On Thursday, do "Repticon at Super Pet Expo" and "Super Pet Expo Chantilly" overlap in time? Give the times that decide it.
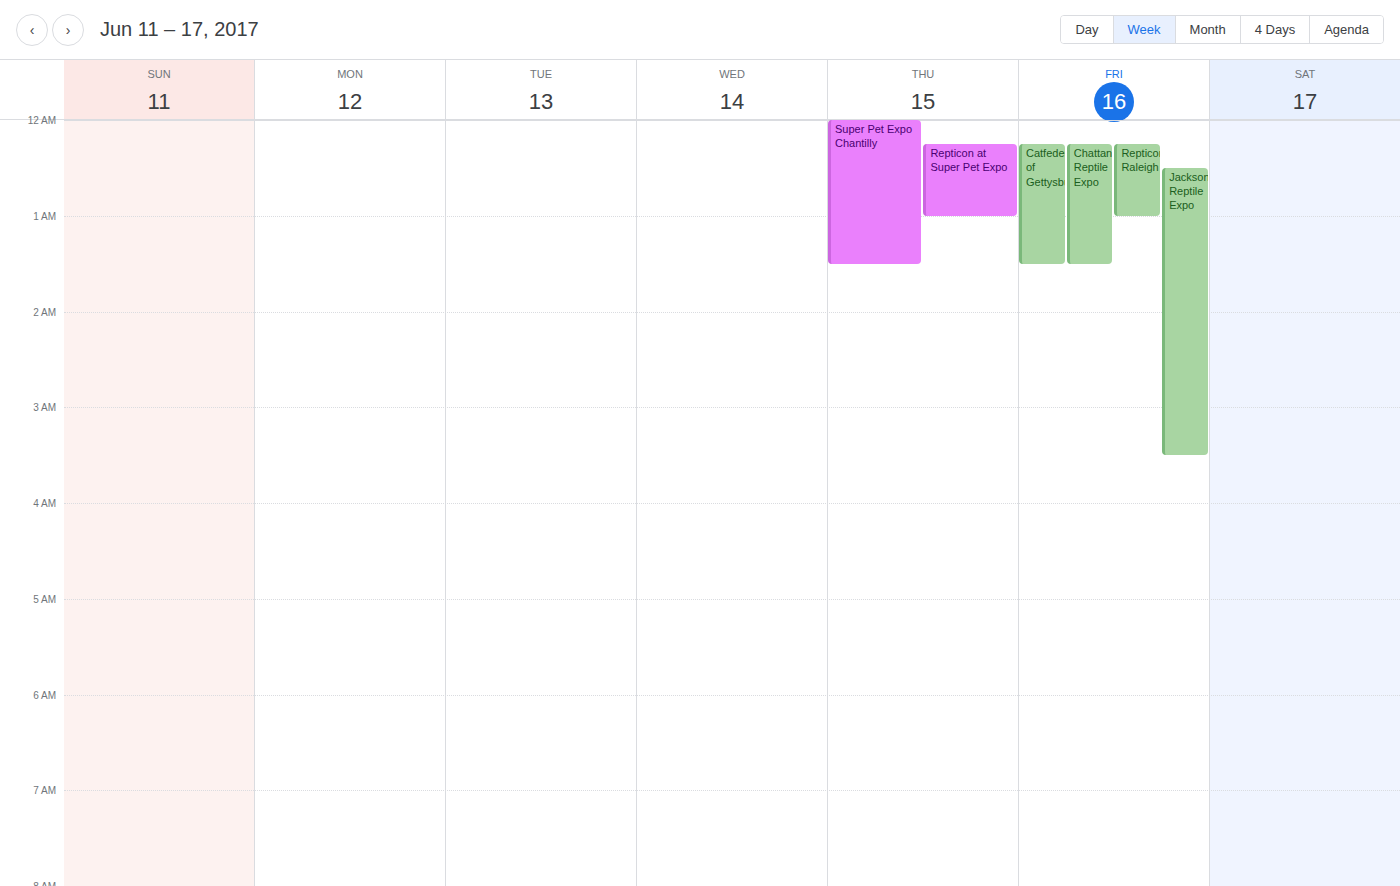
"Repticon at Super Pet Expo" runs 12:15 AM to 1:00 AM, inside "Super Pet Expo Chantilly" -- they overlap.